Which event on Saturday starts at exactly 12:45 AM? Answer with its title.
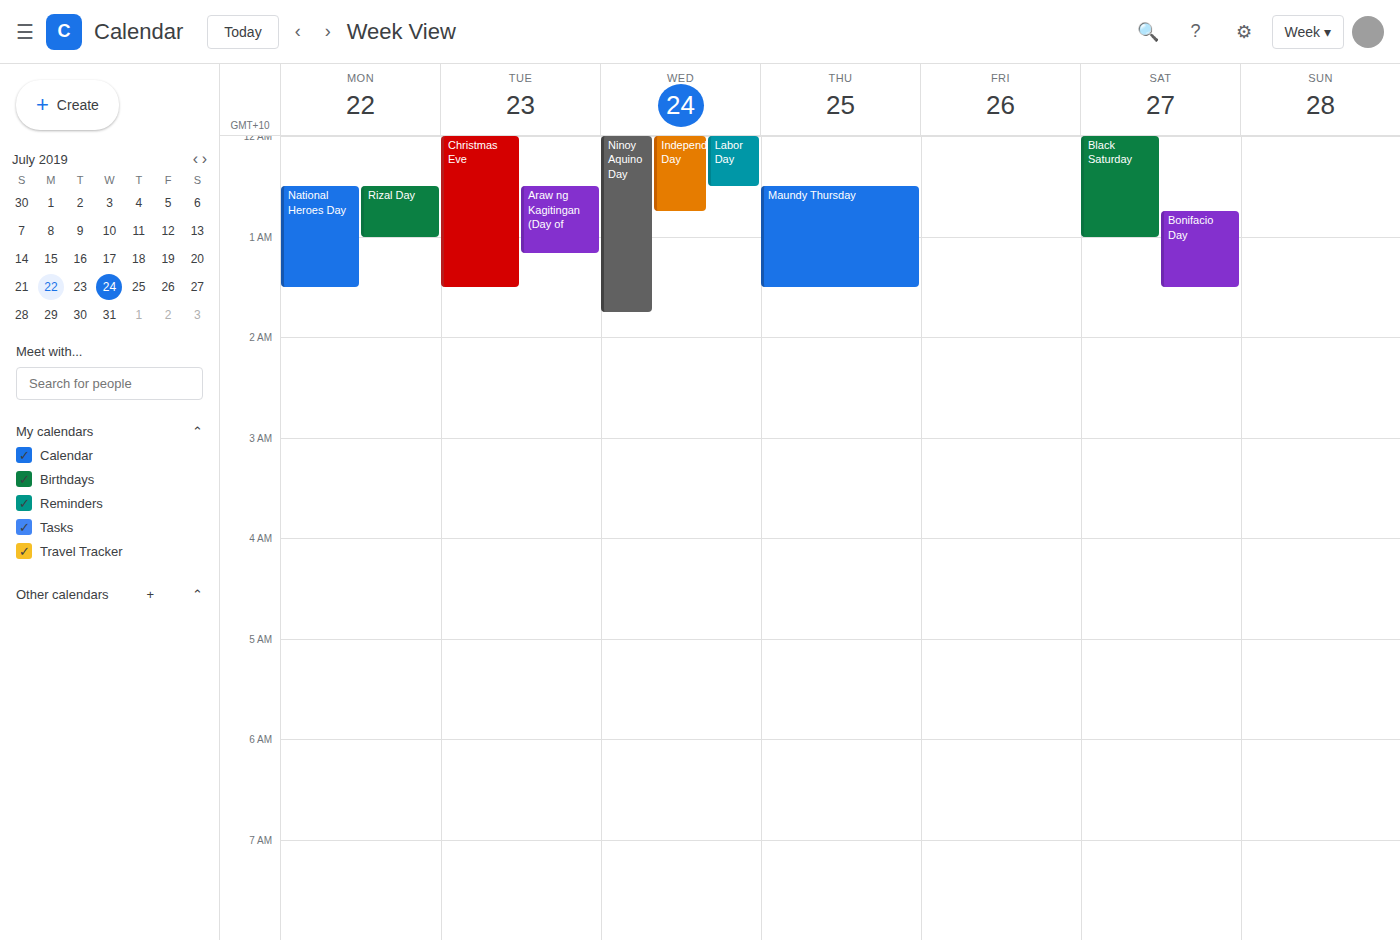
"Bonifacio Day"